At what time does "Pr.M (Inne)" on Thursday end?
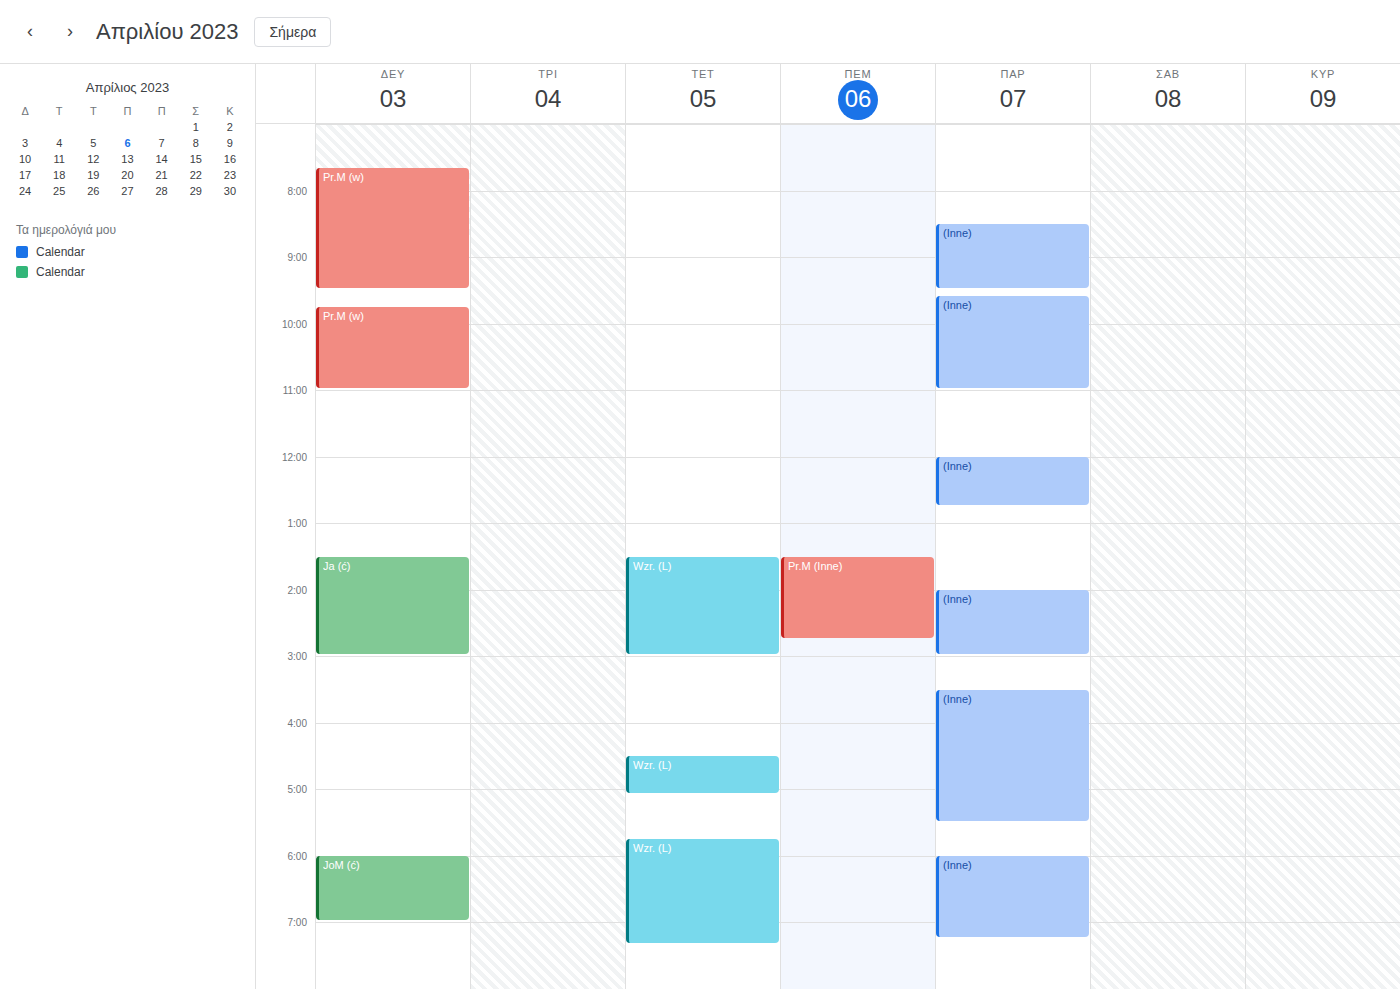
2:45 PM